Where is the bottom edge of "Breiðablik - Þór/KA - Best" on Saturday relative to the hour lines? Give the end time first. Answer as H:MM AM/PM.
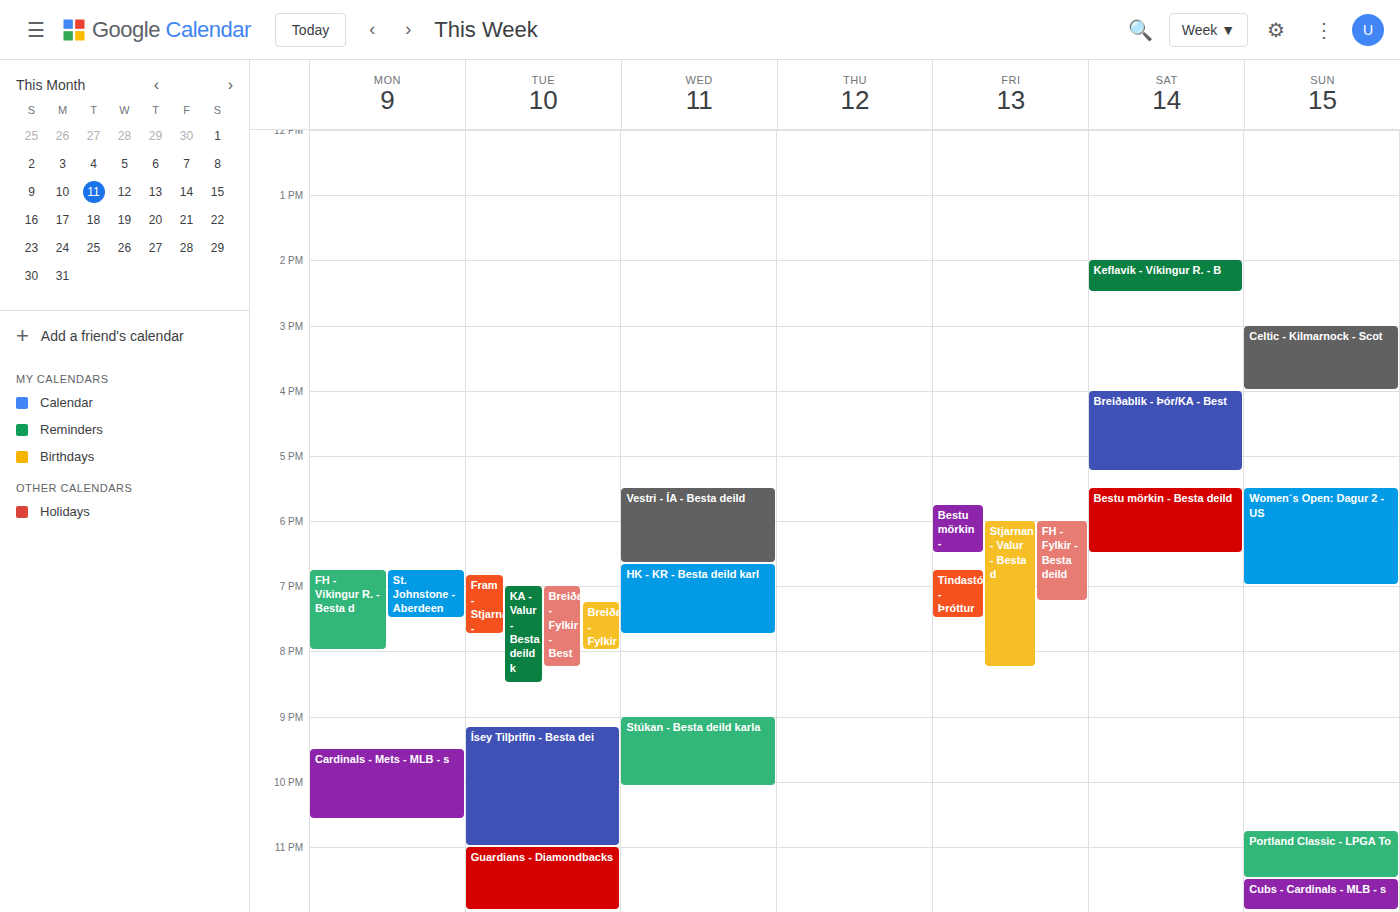
5:15 PM -- neither: a quarter of the way from the 5 PM line to the 6 PM line.